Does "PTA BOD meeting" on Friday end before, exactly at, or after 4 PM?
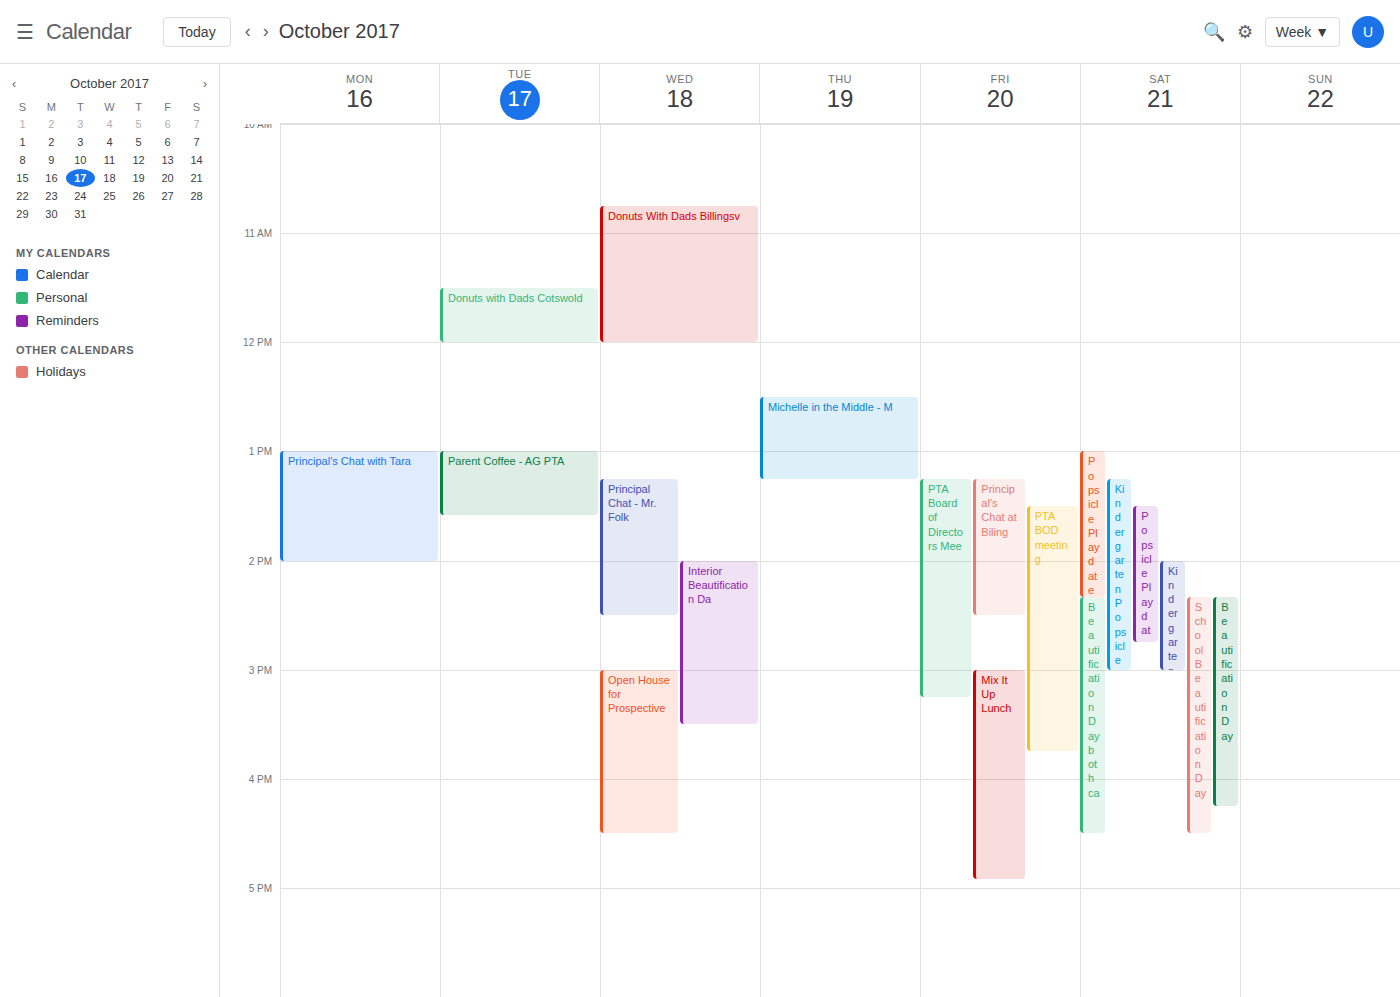
3:45 PM -- before 4 PM, 15 minutes above the 4 PM line.